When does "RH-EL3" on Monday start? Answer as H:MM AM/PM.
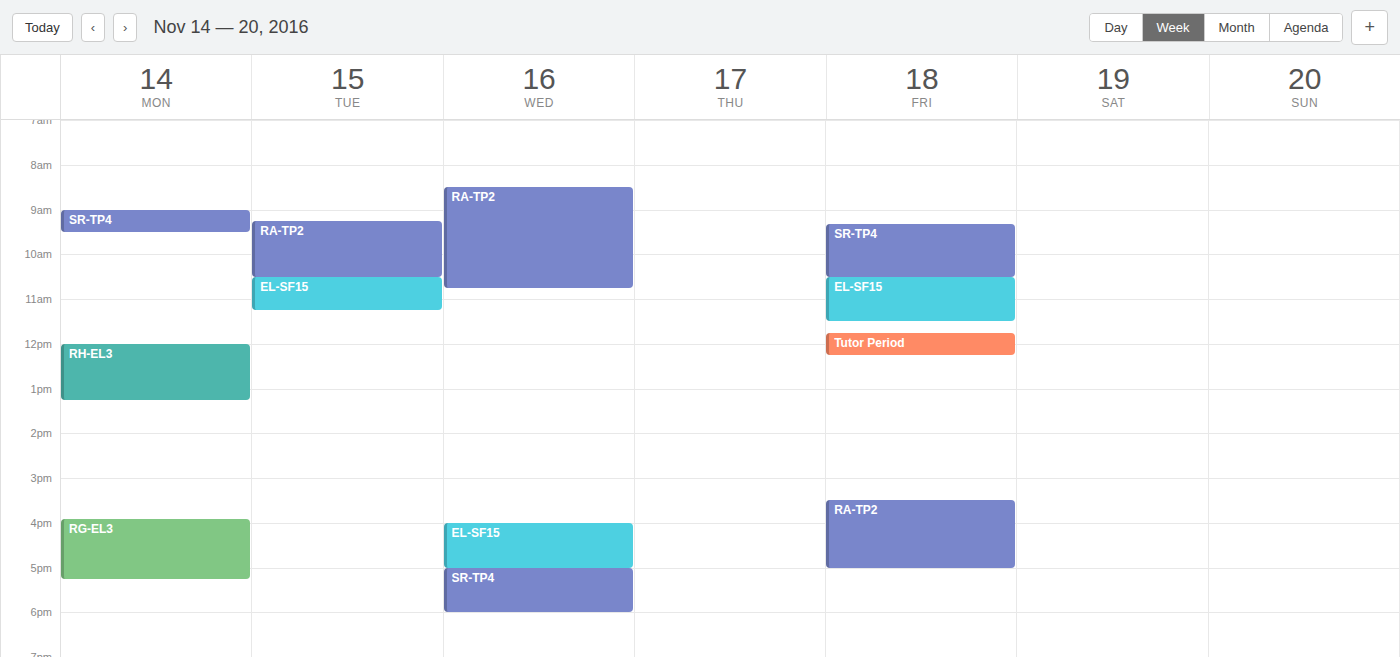
12:00 PM